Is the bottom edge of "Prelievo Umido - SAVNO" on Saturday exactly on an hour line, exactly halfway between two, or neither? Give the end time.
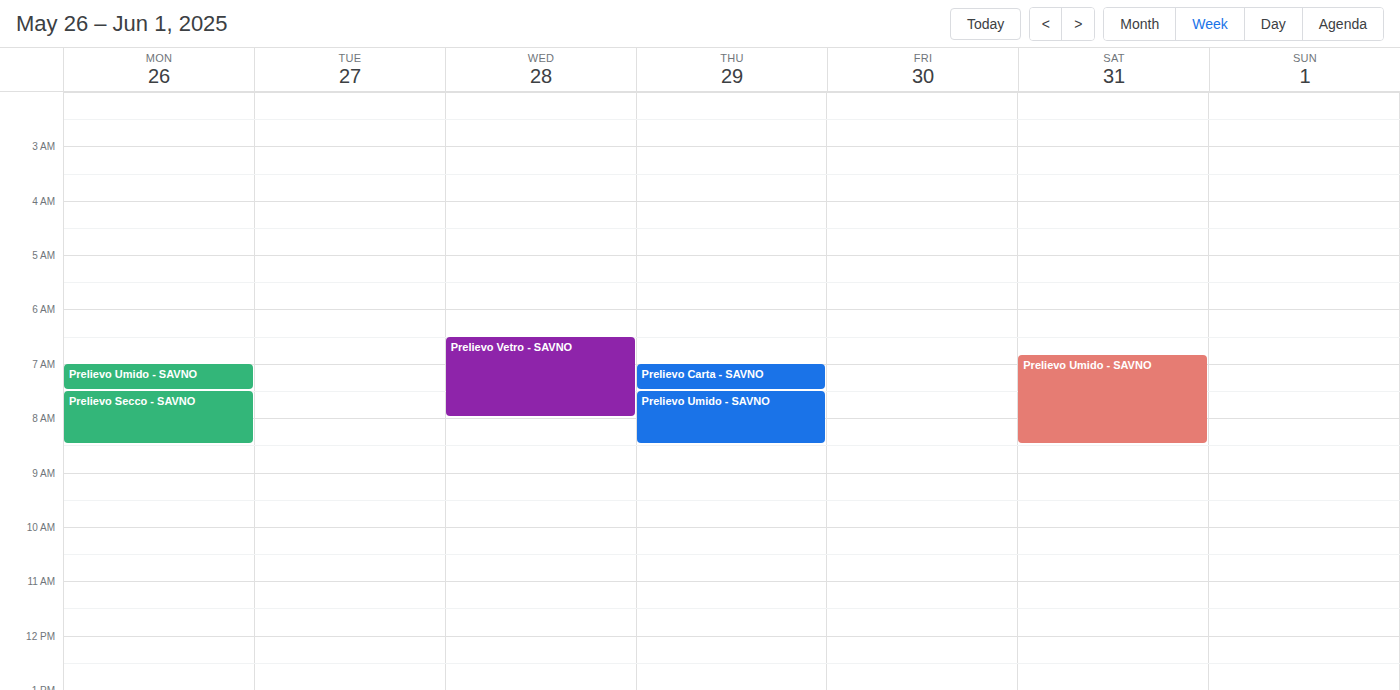
8:30 AM -- halfway between the 8 AM and 9 AM lines.